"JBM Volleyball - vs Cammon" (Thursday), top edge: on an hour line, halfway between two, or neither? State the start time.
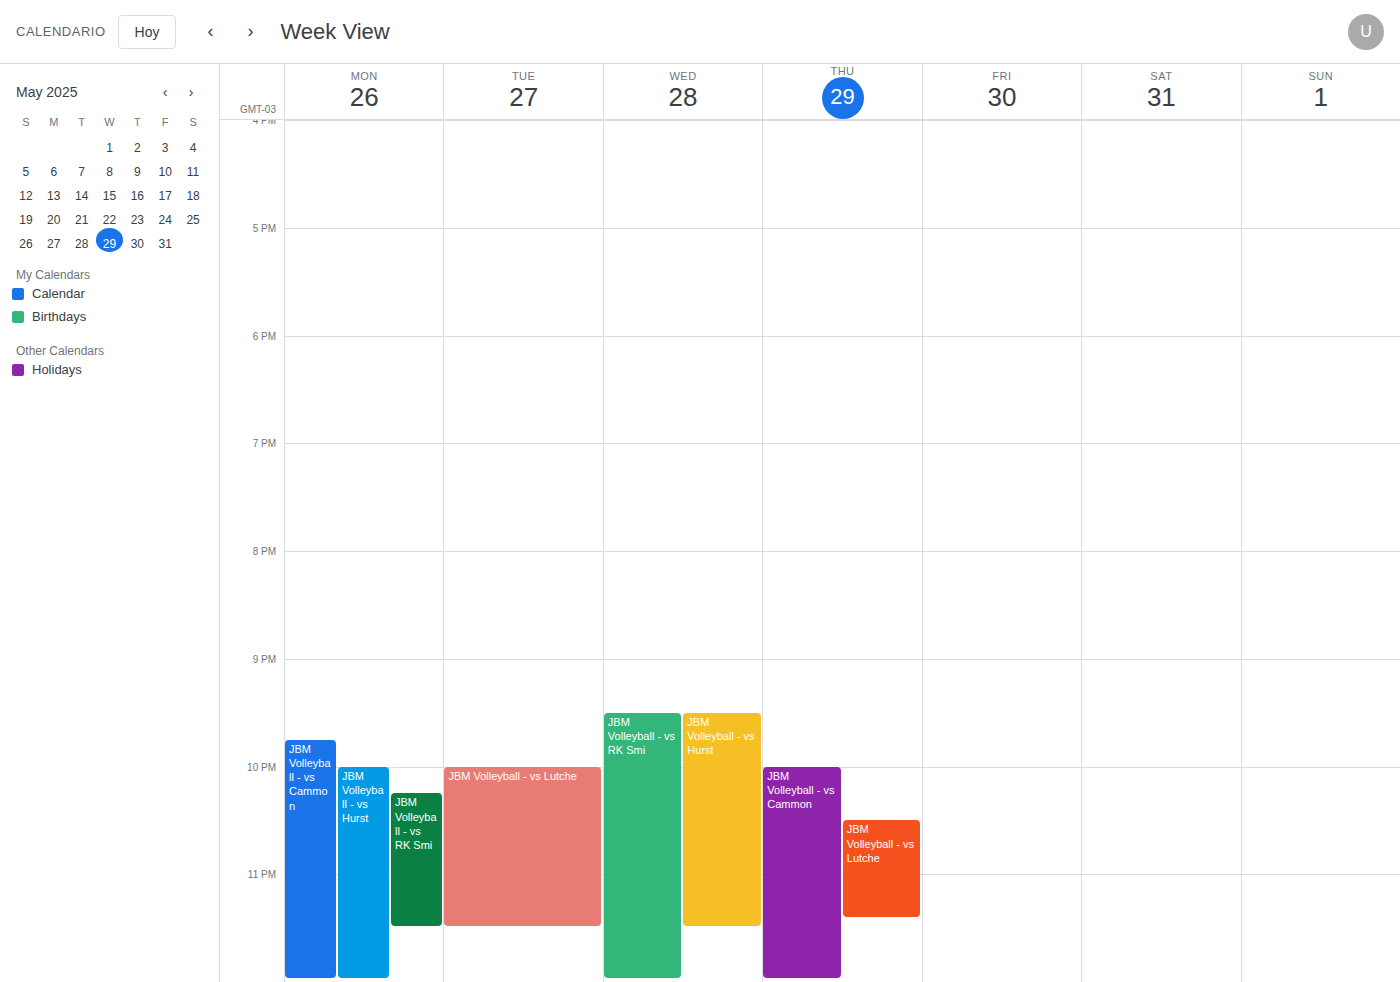
10:00 PM -- exactly on the 10 PM line.